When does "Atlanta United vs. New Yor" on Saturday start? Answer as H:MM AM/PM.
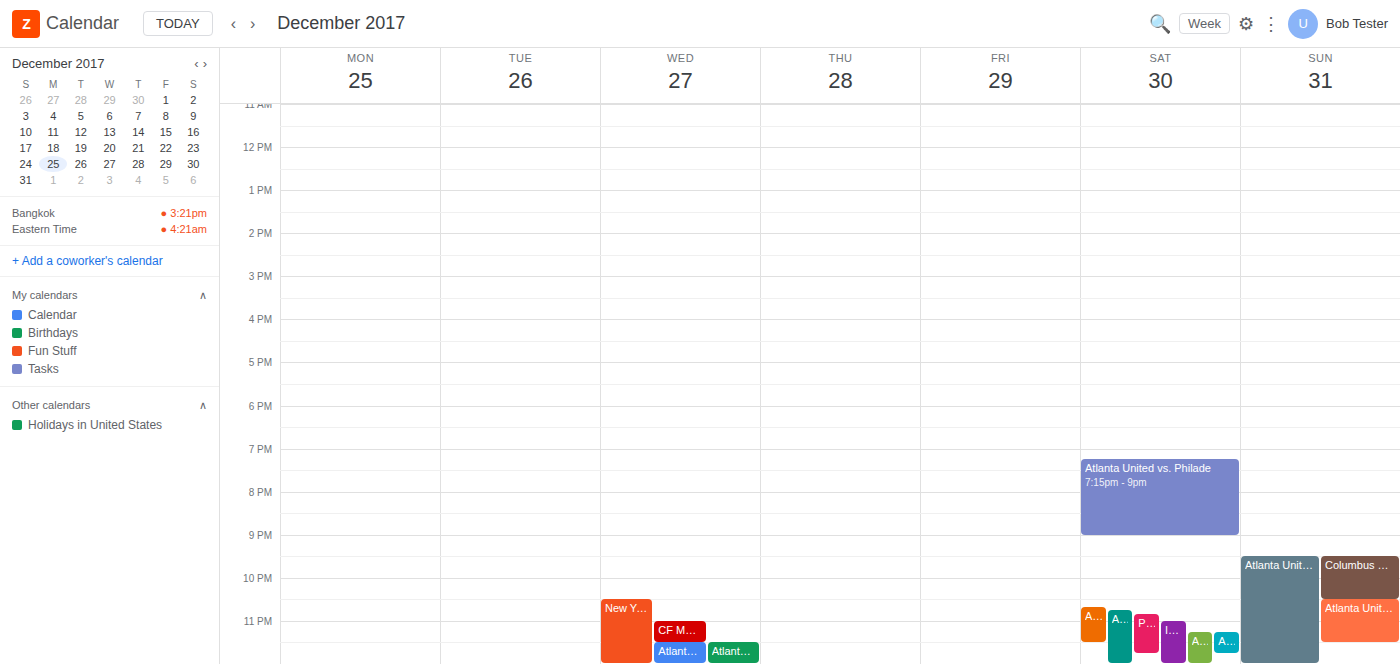
11:15 PM